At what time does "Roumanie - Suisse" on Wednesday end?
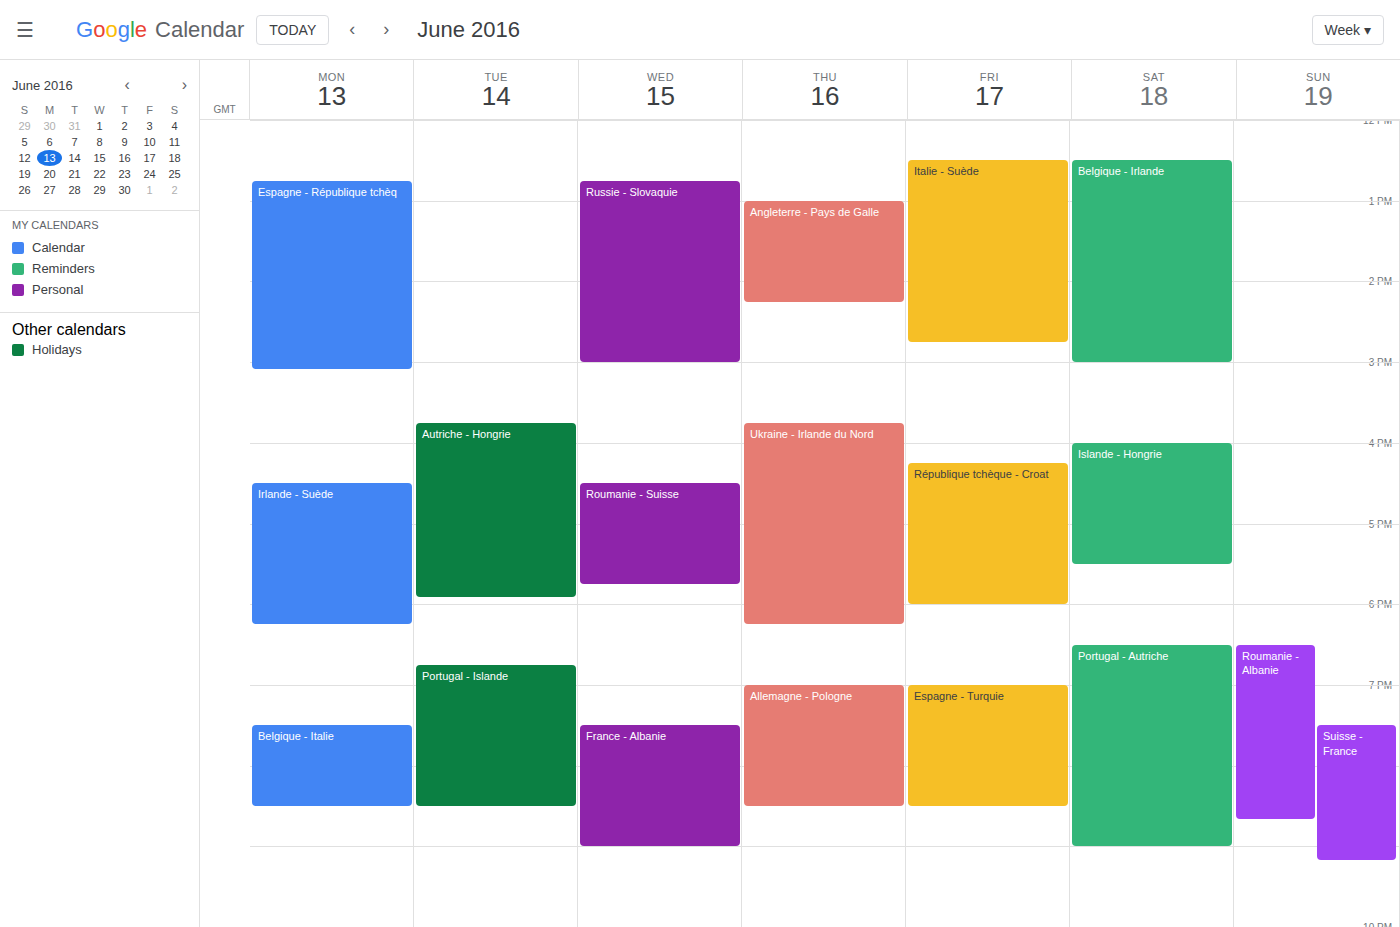
5:45 PM